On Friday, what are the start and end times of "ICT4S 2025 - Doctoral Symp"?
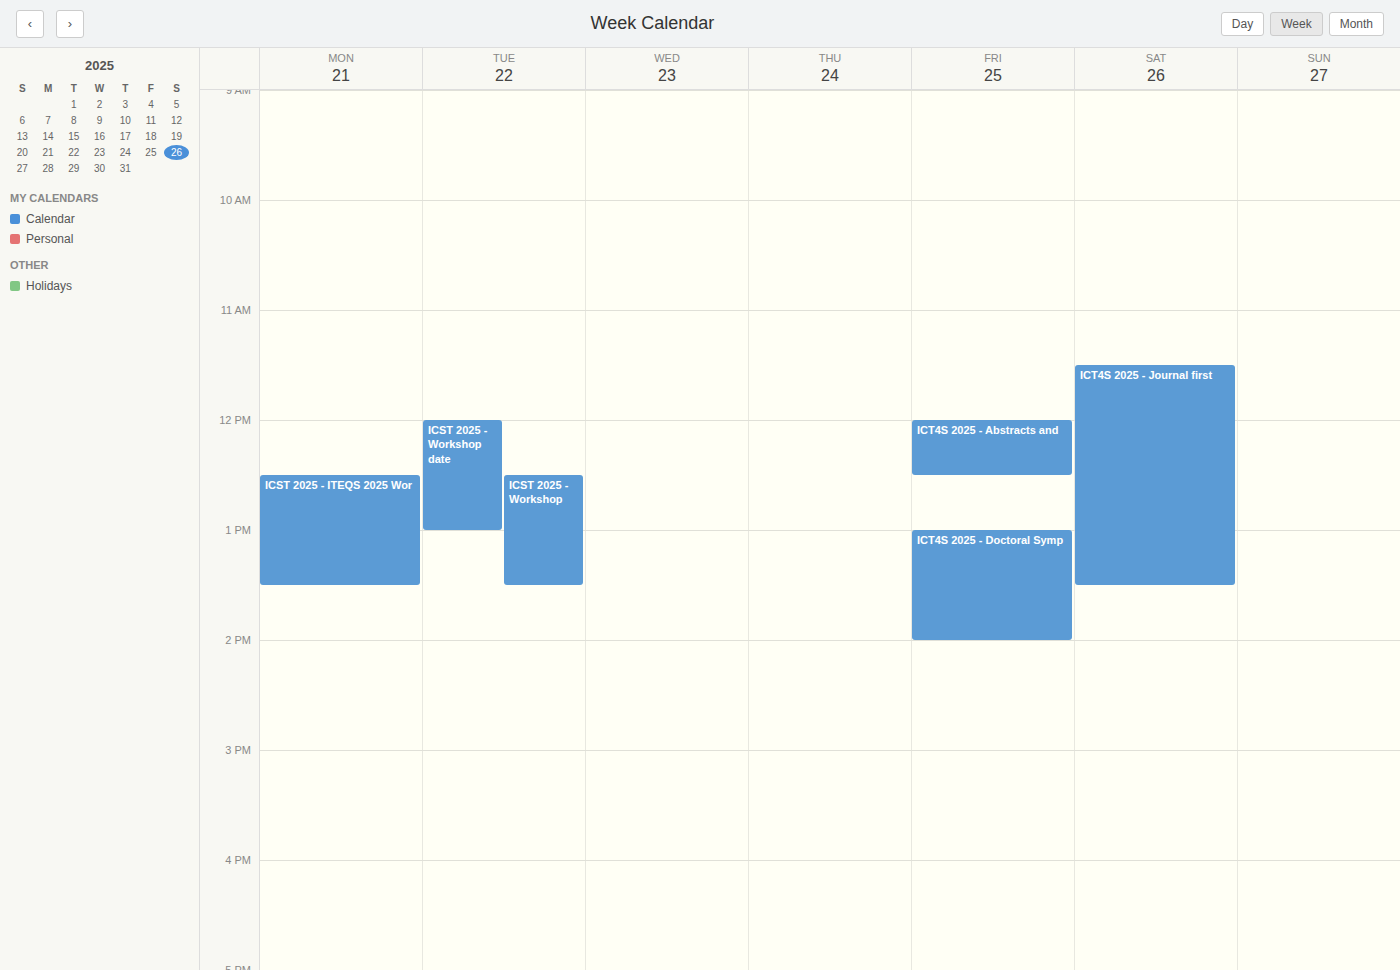
13:00 to 14:00